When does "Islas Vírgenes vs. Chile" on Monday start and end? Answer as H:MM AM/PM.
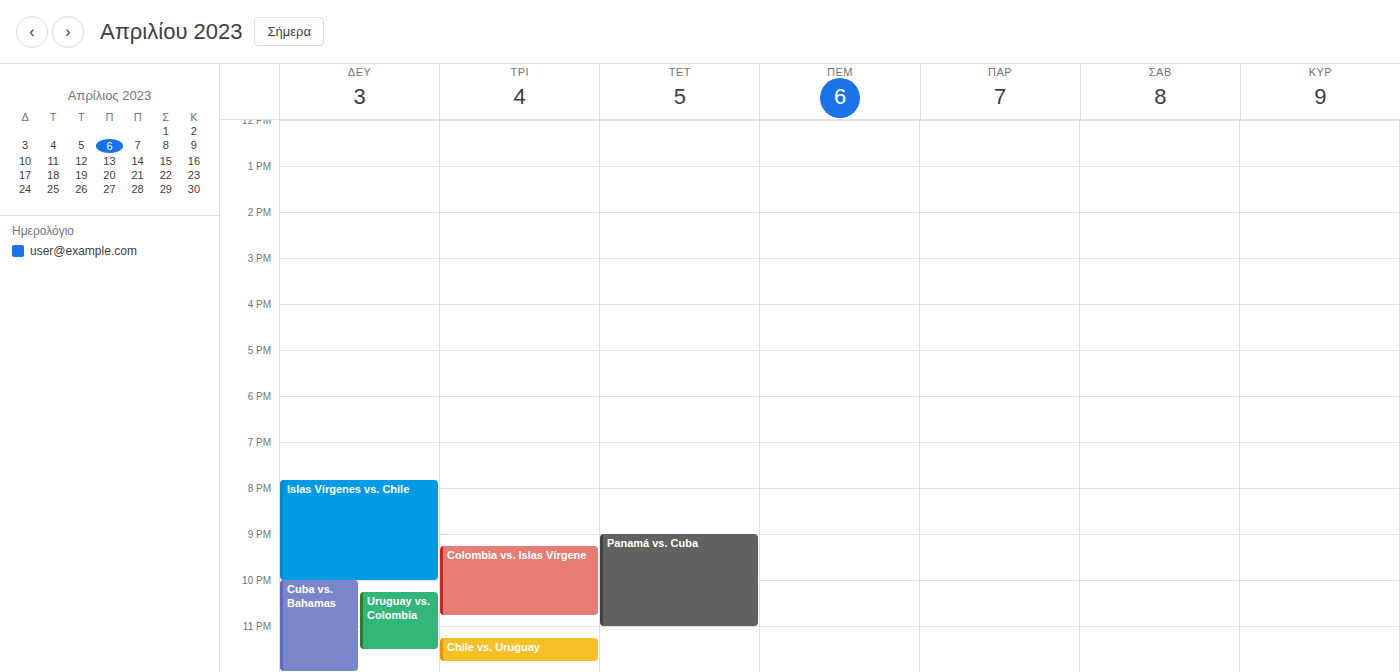
7:50 PM to 10:00 PM